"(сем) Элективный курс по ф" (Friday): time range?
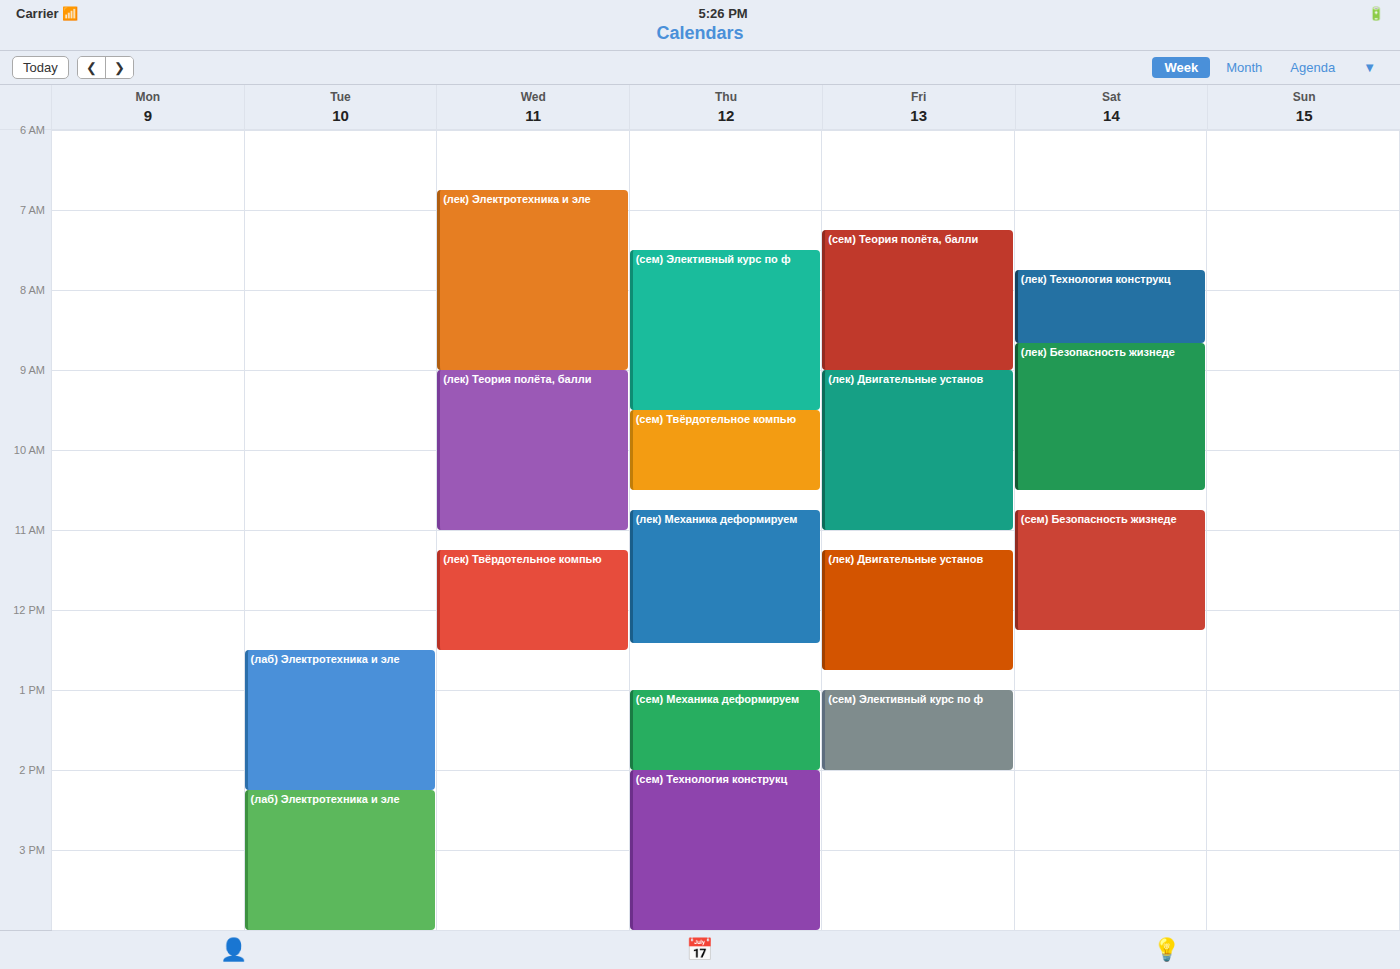
1:00 PM to 2:00 PM